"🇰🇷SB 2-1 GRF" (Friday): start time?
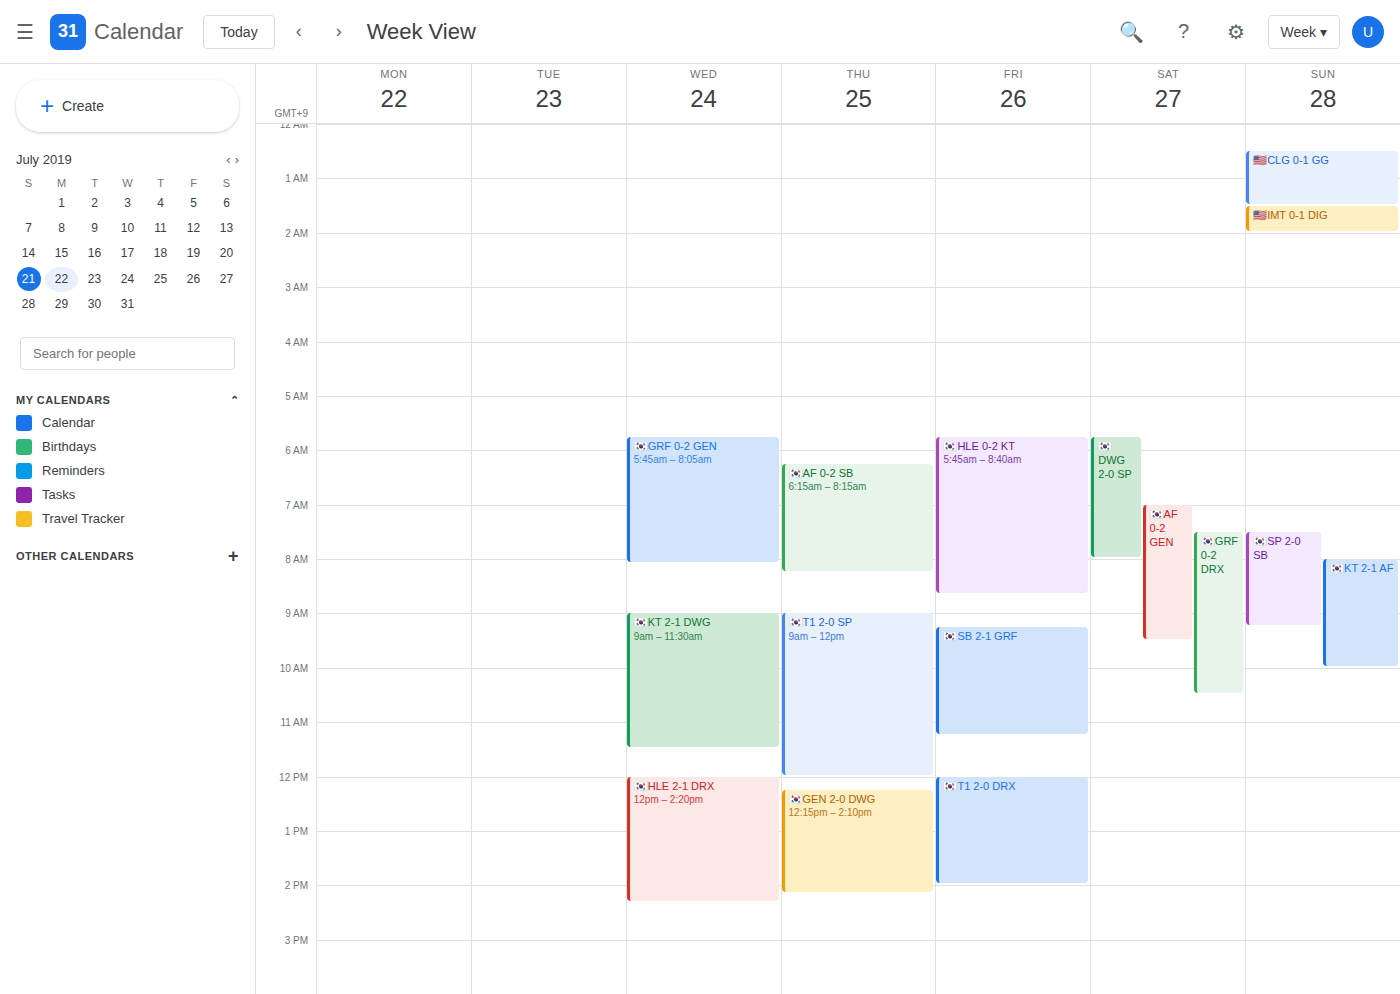
9:15 AM